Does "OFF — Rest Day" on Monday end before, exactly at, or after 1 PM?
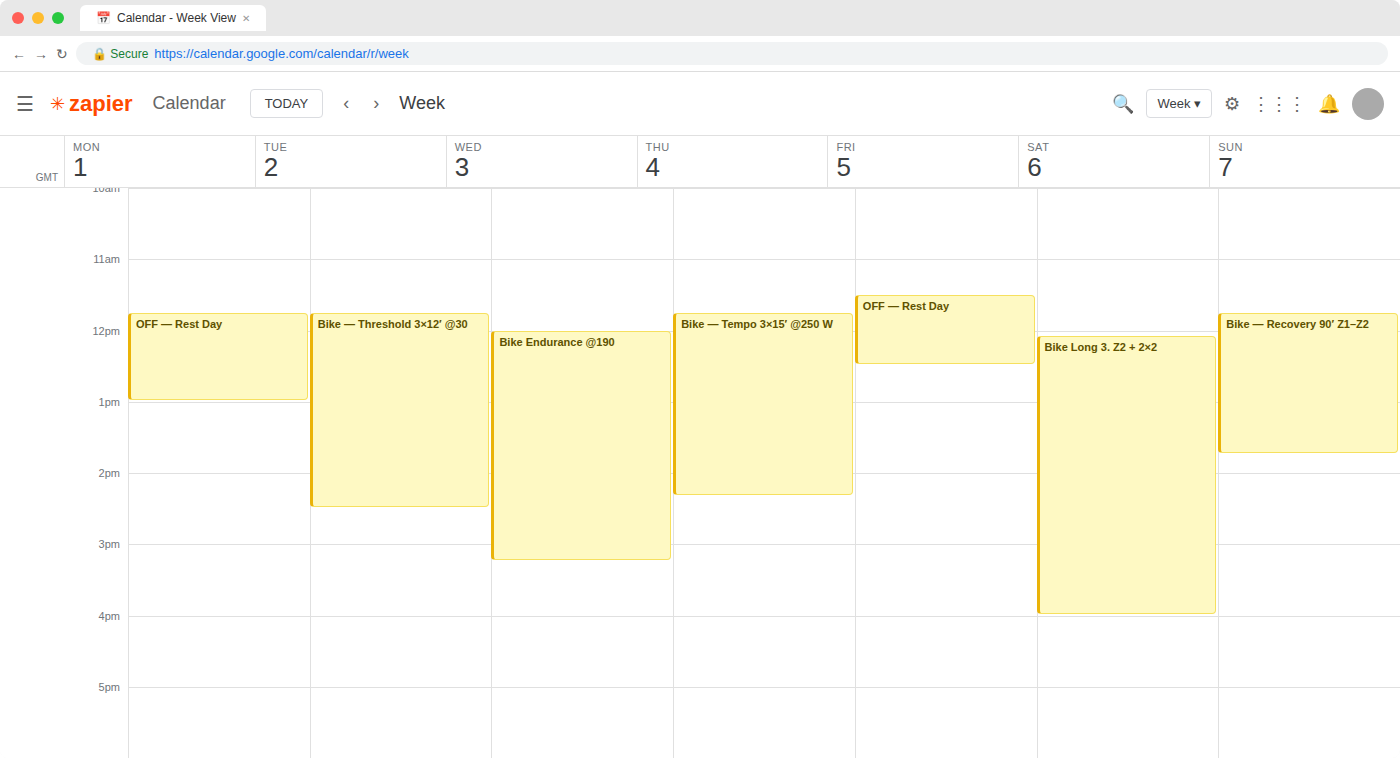
1:00 PM -- exactly at 1 PM, on the 1 PM line.